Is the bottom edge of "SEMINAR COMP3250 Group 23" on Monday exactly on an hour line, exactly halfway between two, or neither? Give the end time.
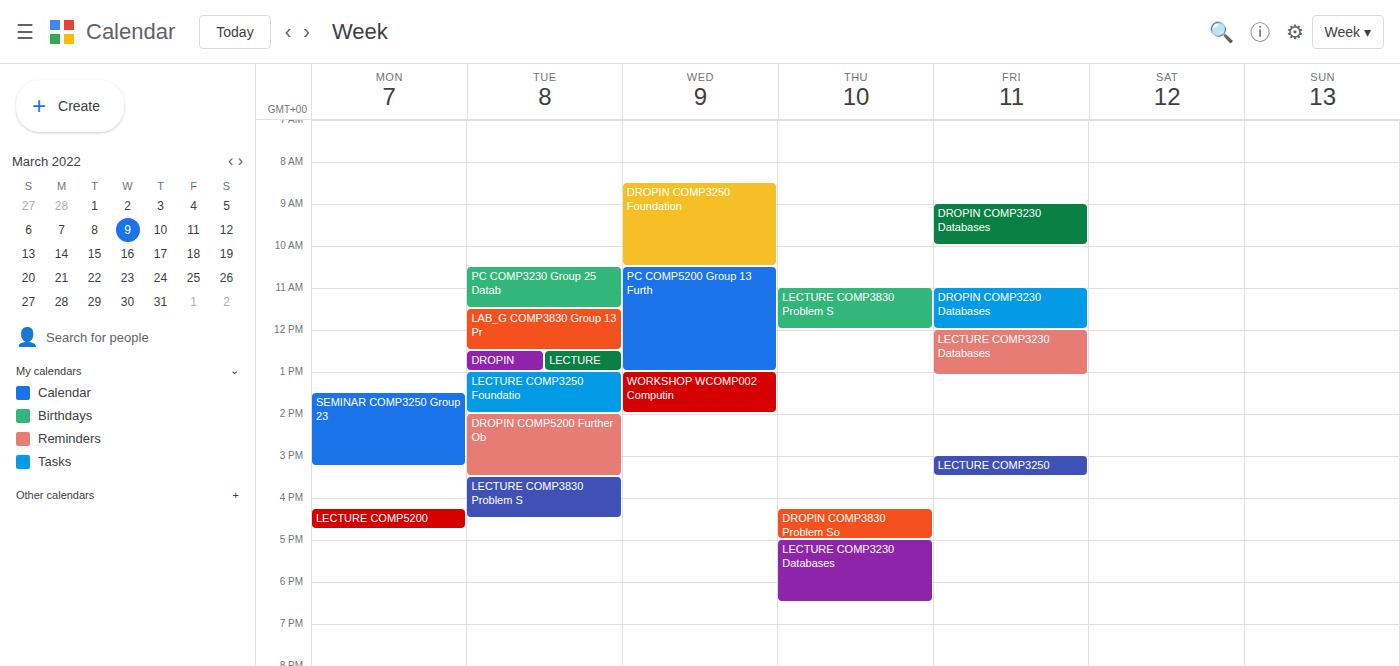
3:15 PM -- neither: a quarter of the way from the 3 PM line to the 4 PM line.